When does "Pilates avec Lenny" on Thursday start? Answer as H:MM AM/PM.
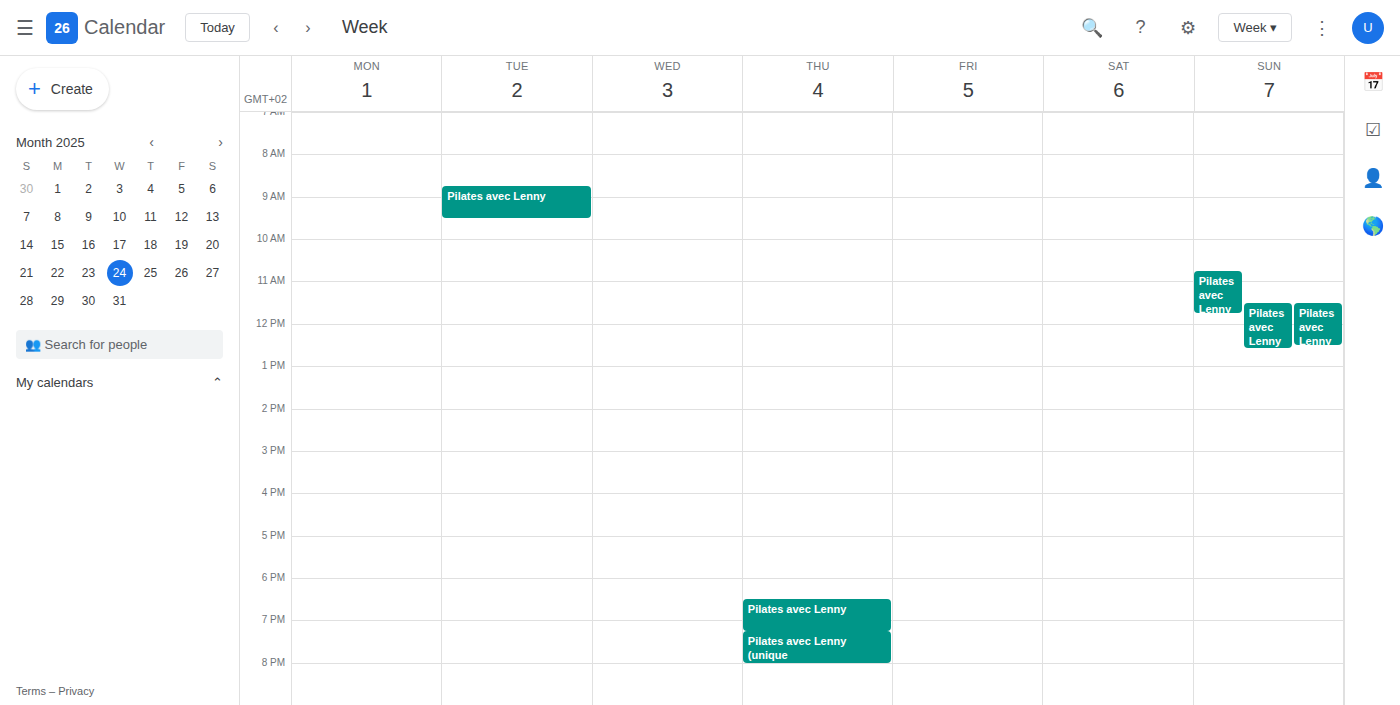
6:30 PM